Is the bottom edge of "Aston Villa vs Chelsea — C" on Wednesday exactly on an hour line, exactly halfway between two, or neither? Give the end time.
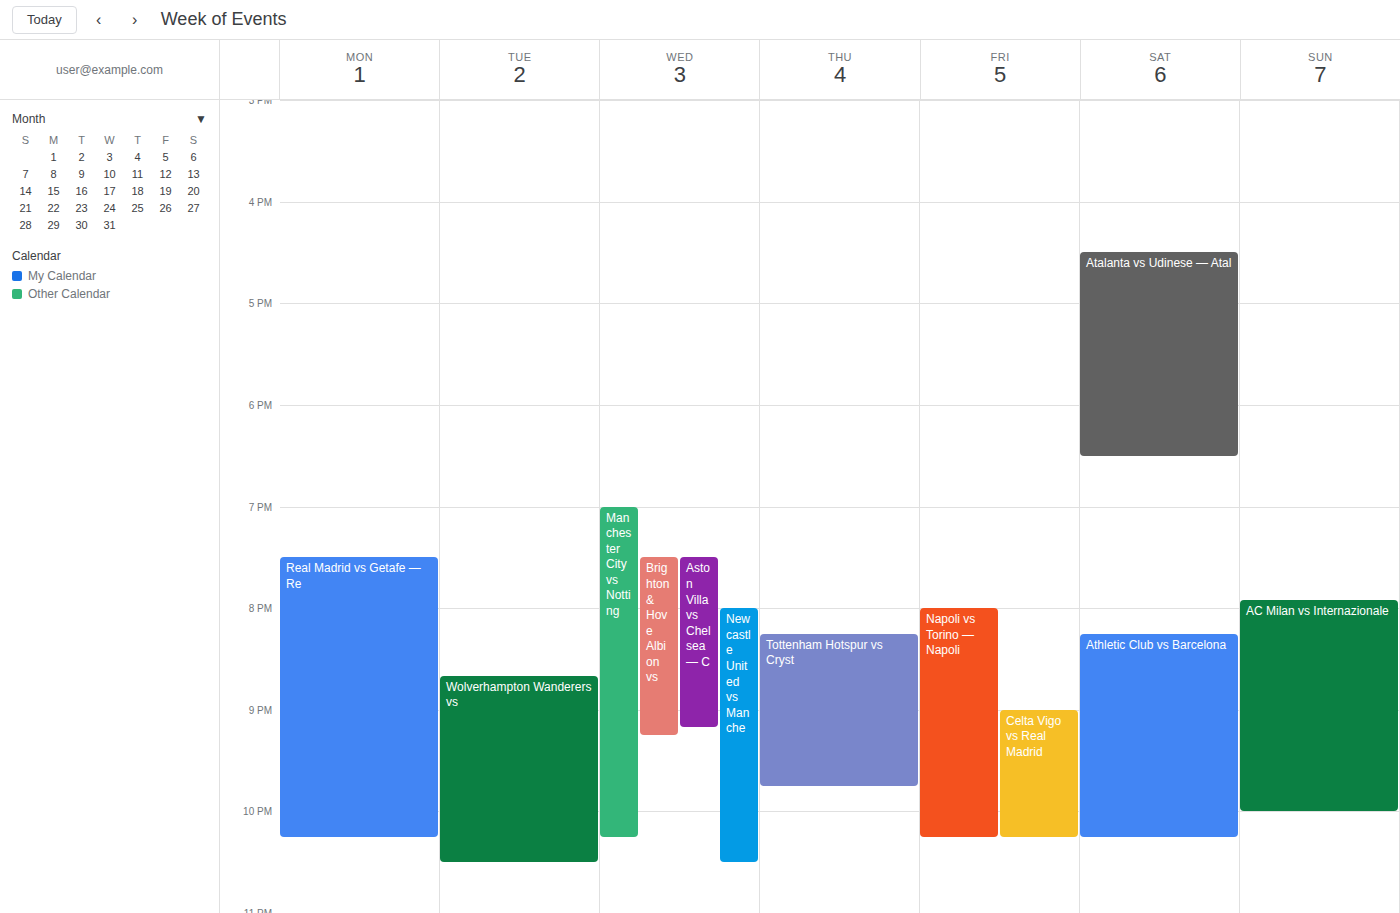
9:10 PM -- neither: 10 minutes below the 9 PM line and 50 minutes above the 10 PM line.